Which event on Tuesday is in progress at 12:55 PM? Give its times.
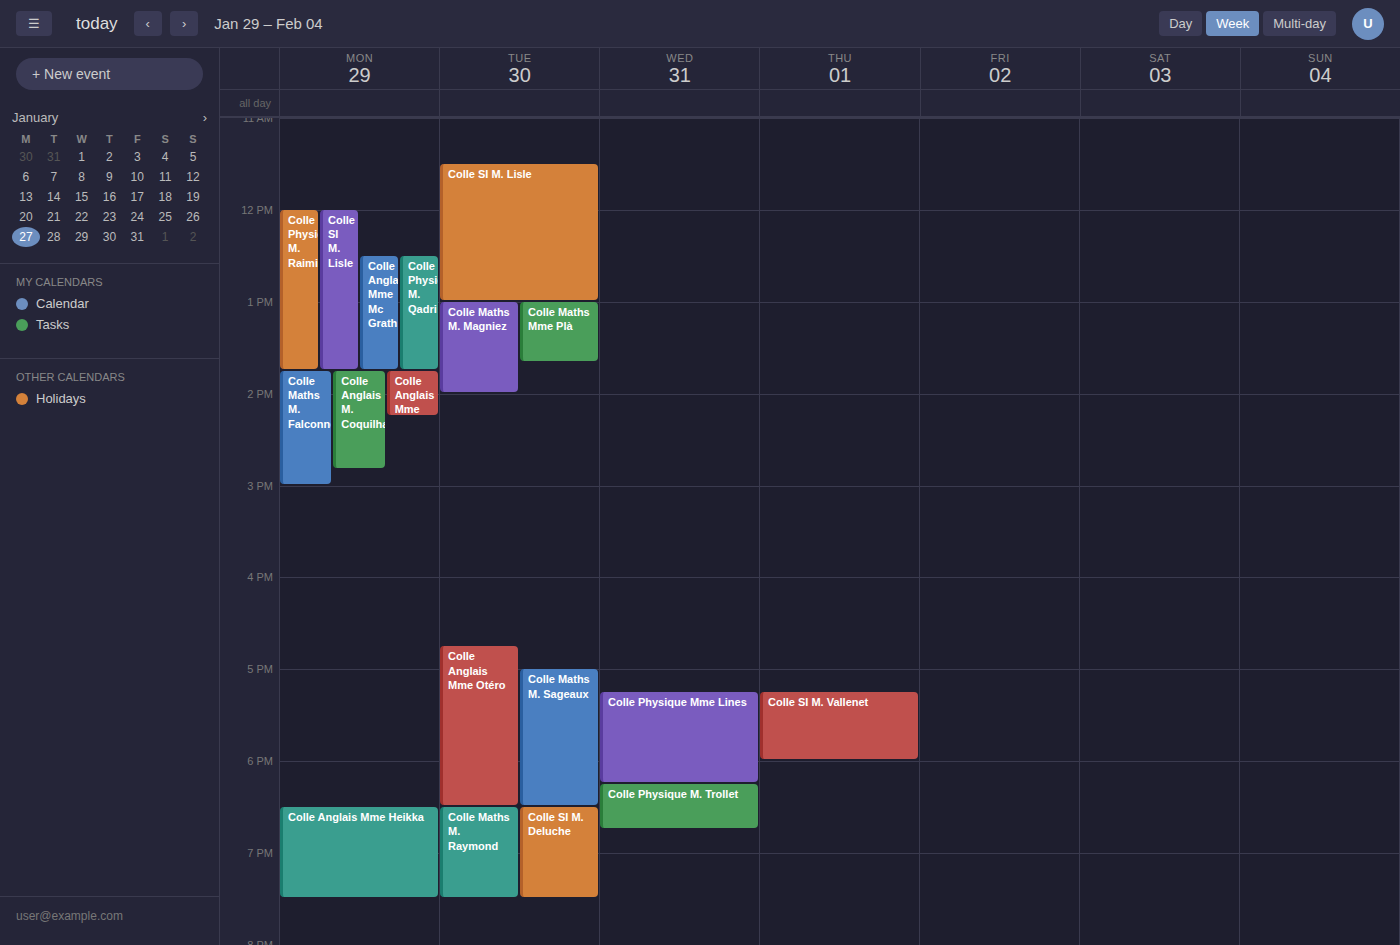
"Colle SI M. Lisle", 11:30 AM to 1:00 PM